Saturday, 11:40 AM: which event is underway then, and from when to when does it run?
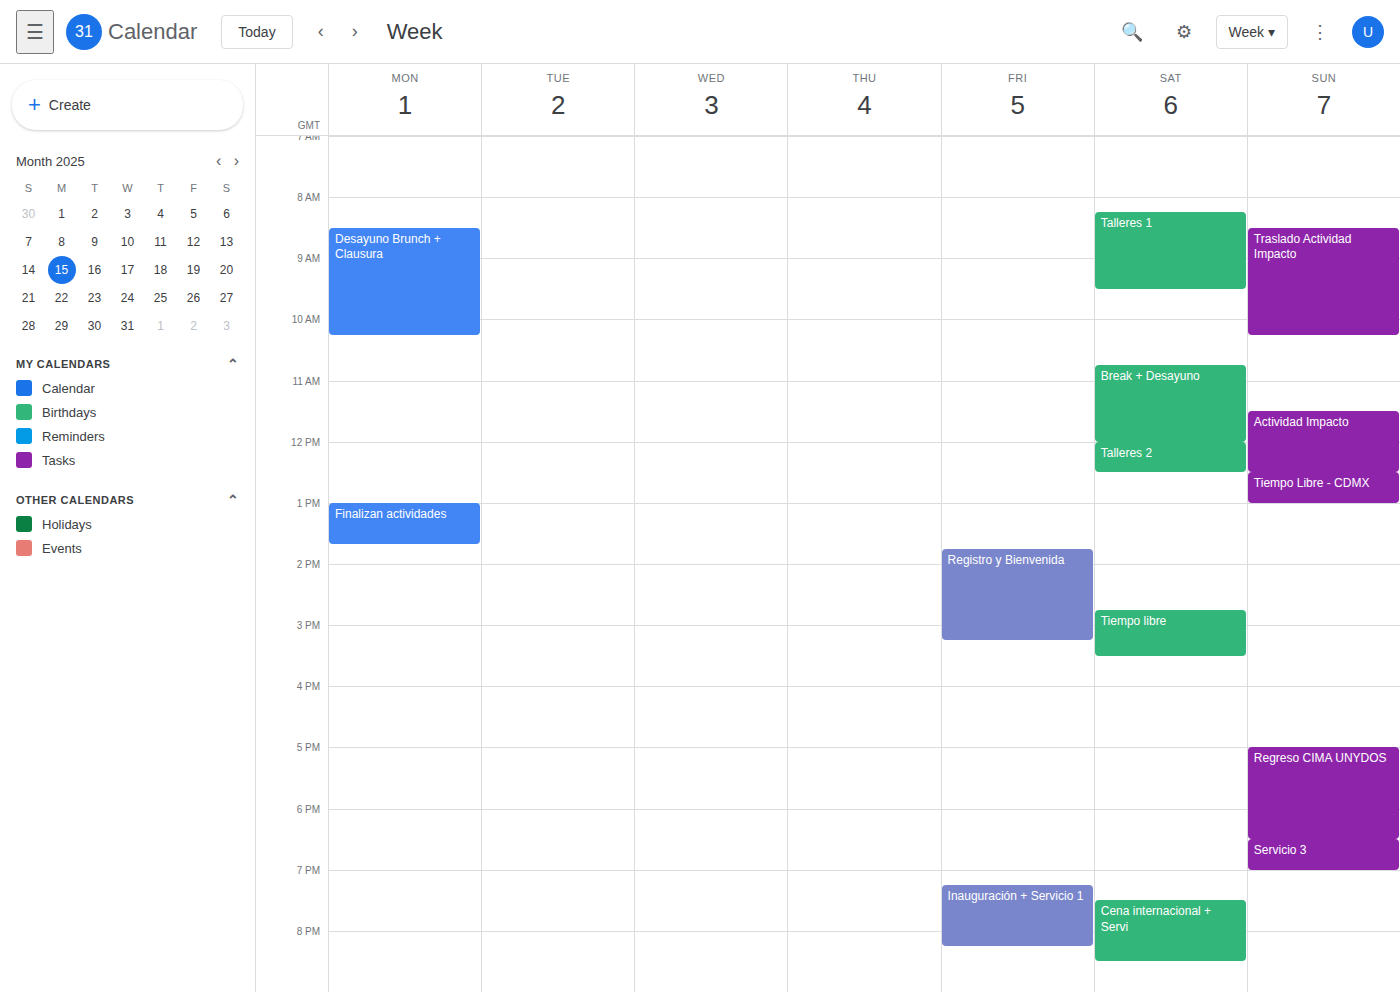
"Break + Desayuno", 10:45 AM to 12:00 PM